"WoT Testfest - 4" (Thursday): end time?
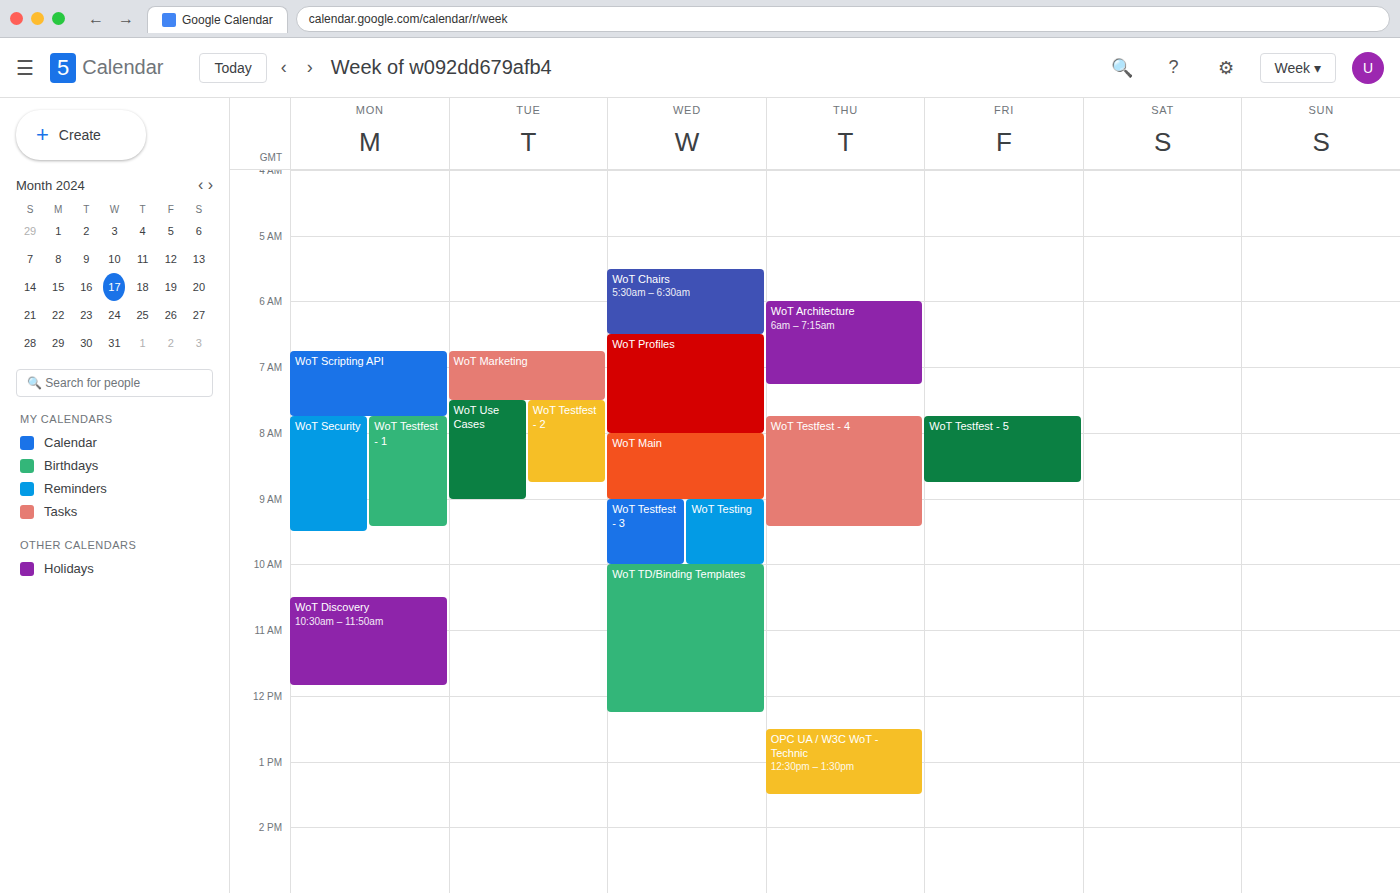
9:25 AM